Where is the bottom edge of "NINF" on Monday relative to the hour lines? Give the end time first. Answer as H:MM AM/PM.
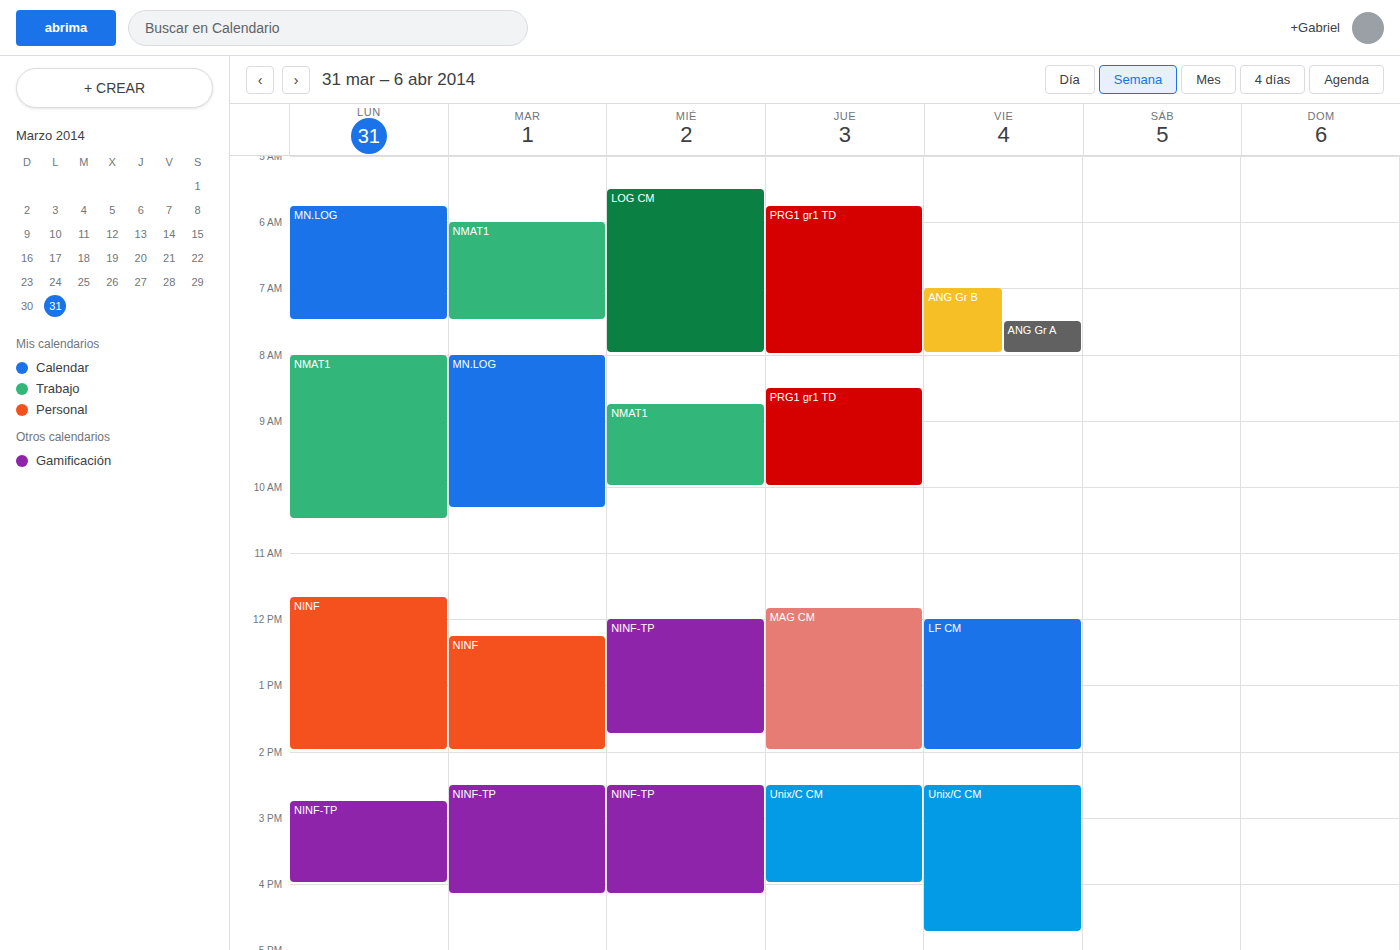
2:00 PM -- exactly on the 2 PM line.